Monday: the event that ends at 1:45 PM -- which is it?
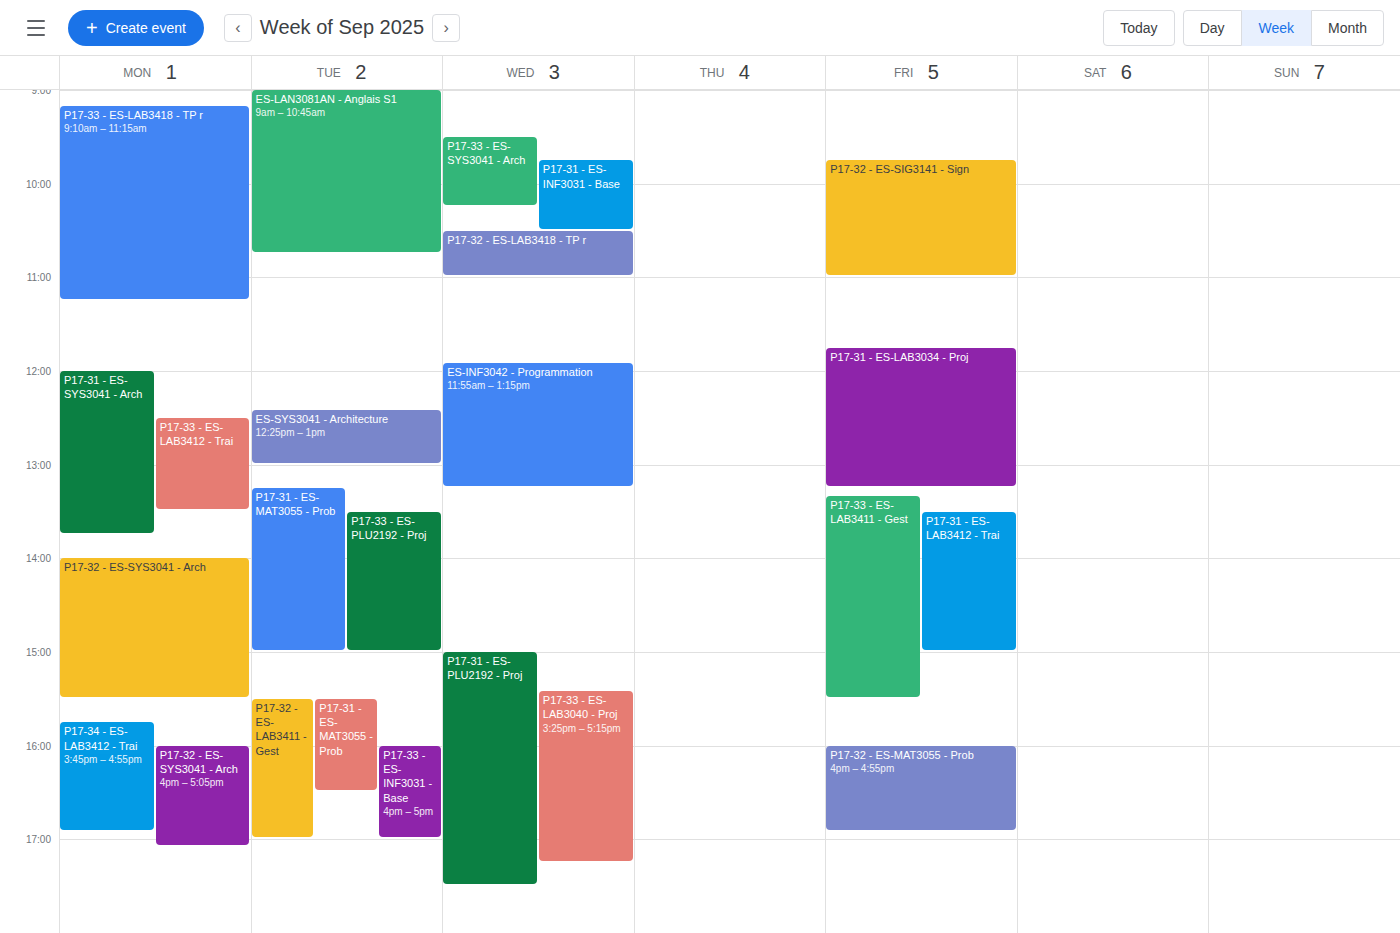
"P17-31 - ES-SYS3041 - Arch"